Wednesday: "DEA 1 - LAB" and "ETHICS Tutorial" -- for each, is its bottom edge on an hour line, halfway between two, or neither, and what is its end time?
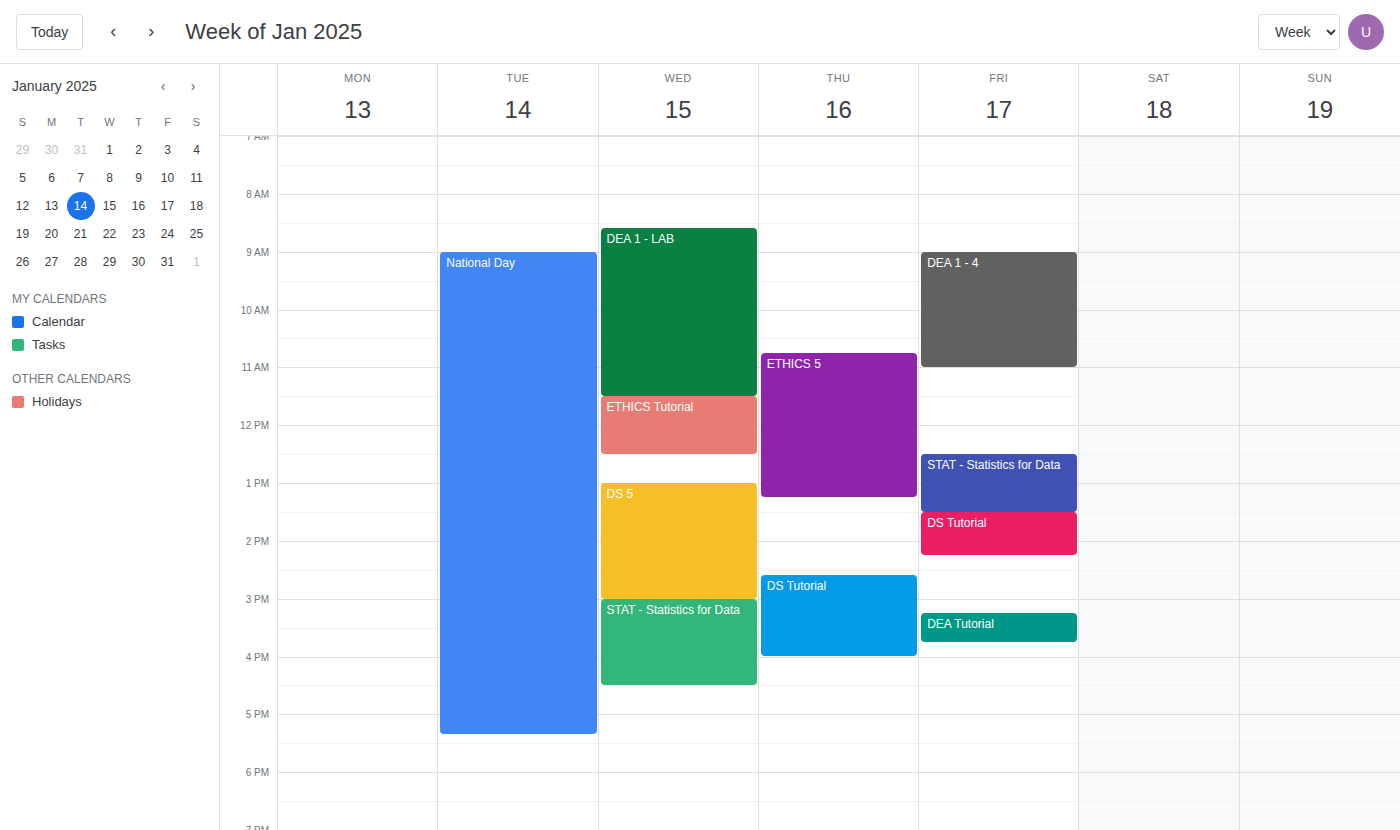
"DEA 1 - LAB": 11:30 AM, halfway between the 11 AM and 12 PM lines. "ETHICS Tutorial": 12:30 PM, halfway between the 12 PM and 1 PM lines.